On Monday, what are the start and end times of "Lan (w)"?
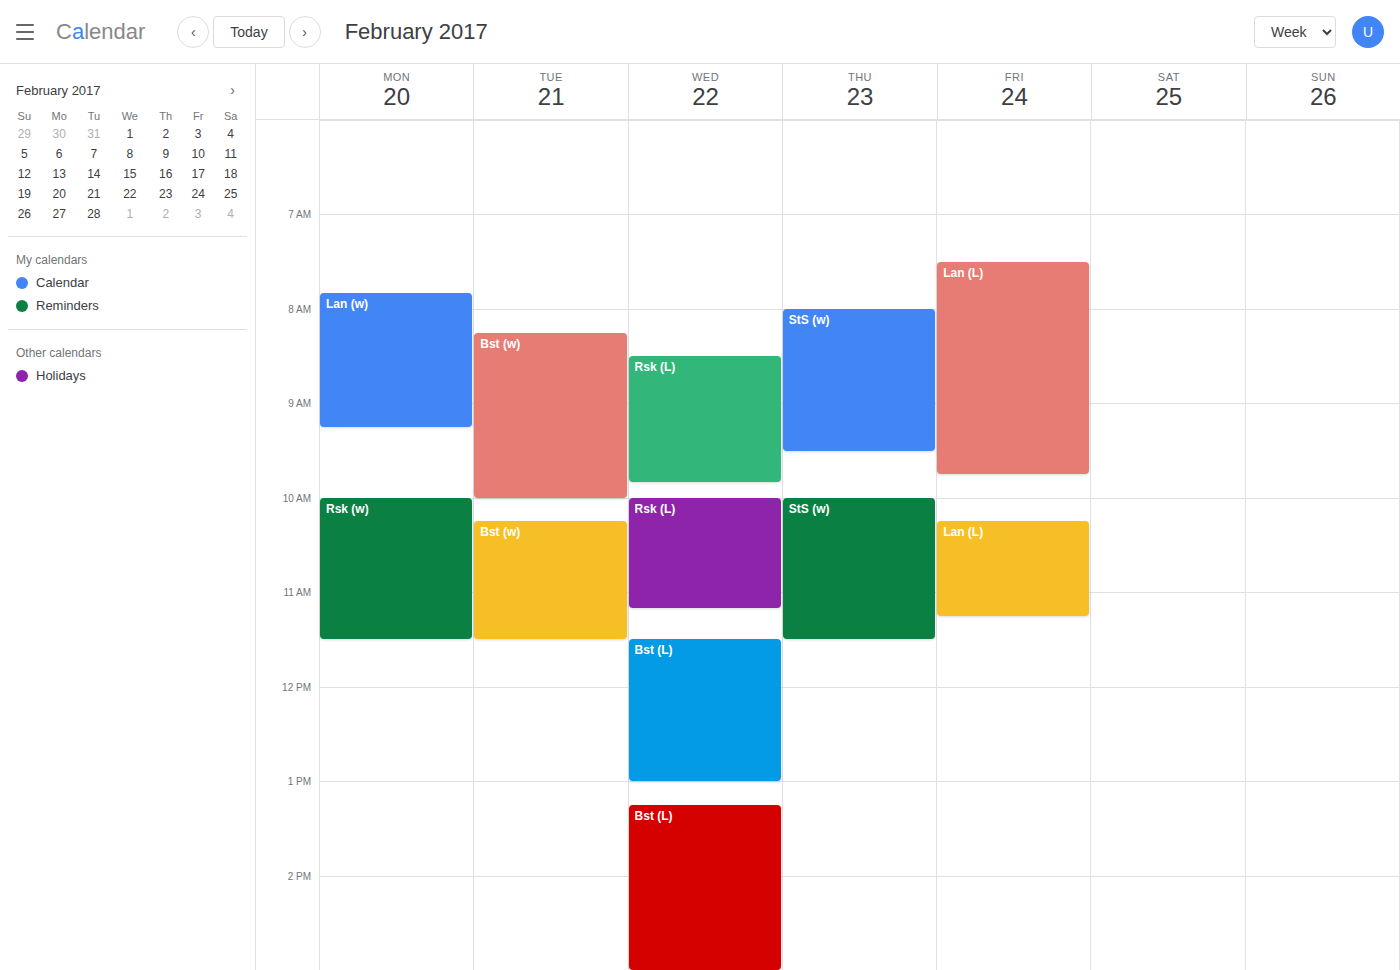
7:50 AM to 9:15 AM